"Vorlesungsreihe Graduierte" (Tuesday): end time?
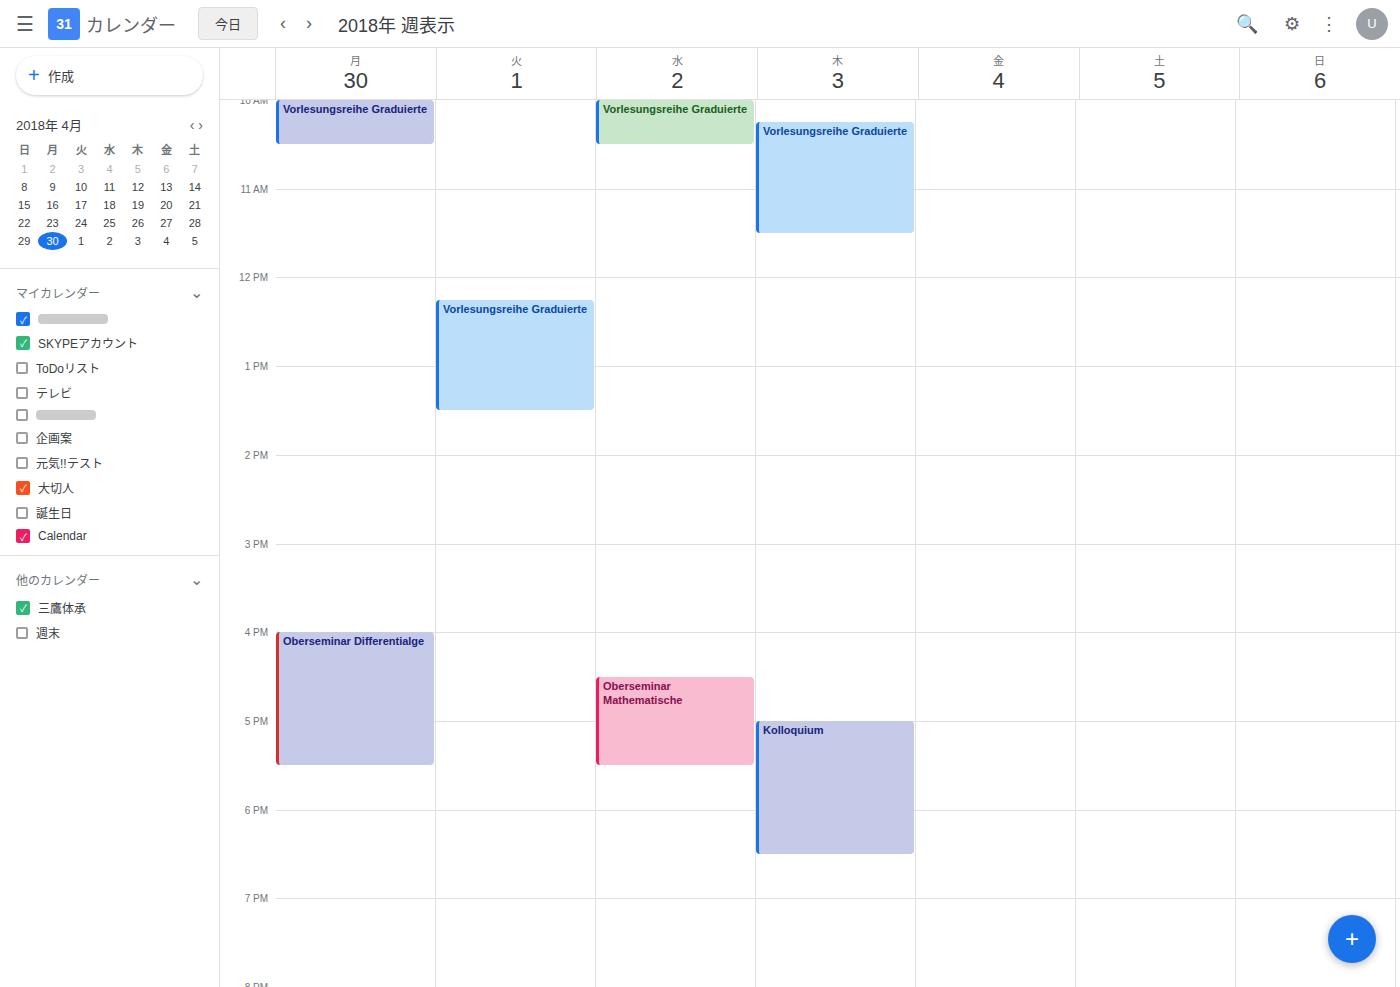
1:30 PM